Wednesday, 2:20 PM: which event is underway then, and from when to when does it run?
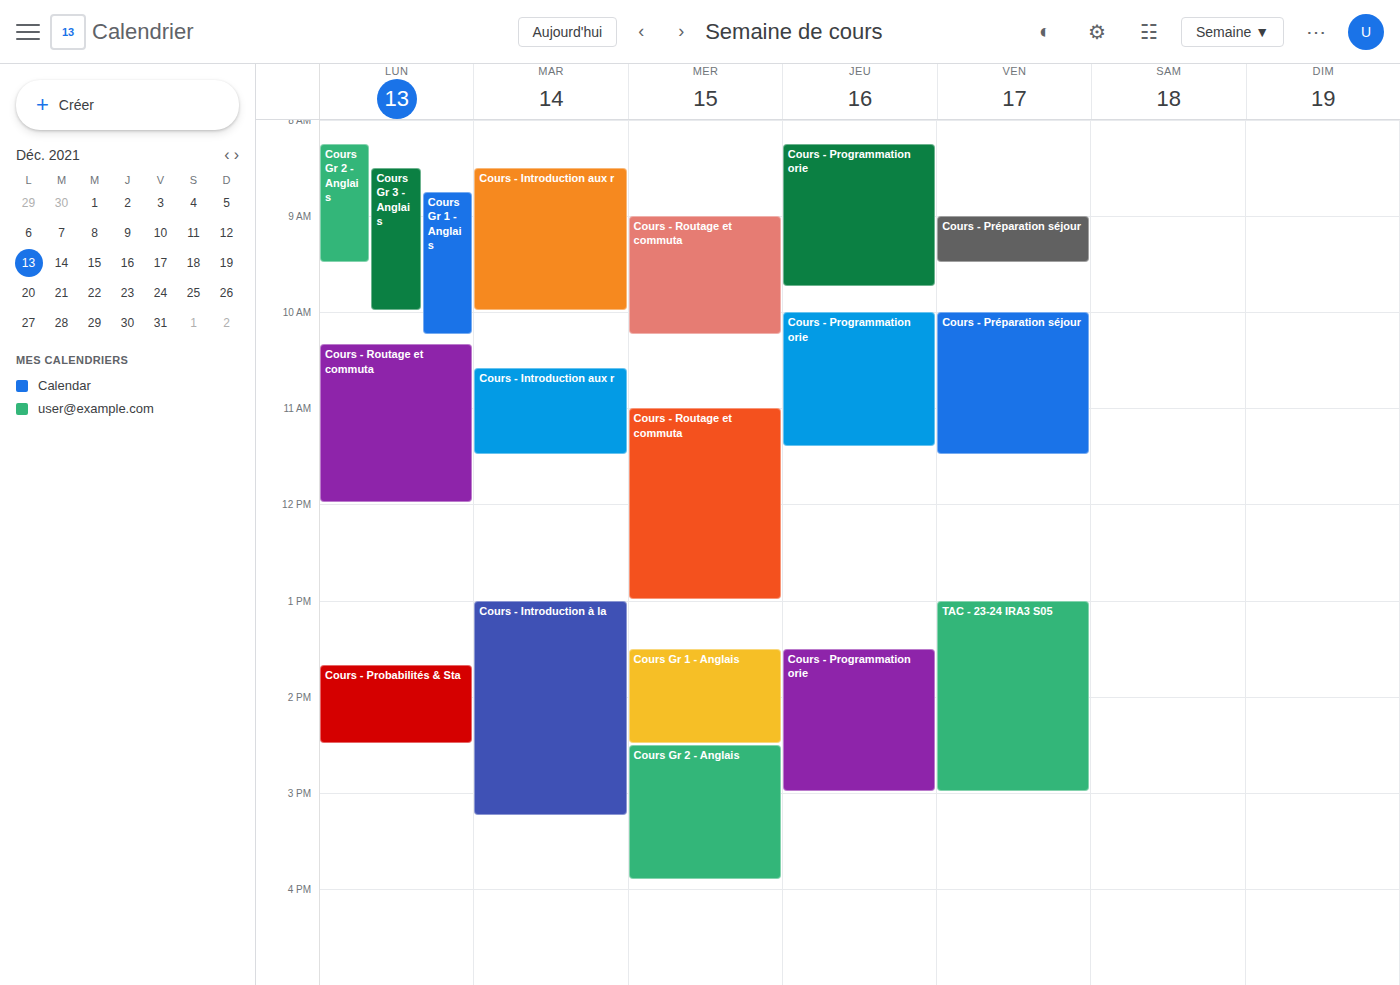
"Cours Gr 1 - Anglais", 1:30 PM to 2:30 PM